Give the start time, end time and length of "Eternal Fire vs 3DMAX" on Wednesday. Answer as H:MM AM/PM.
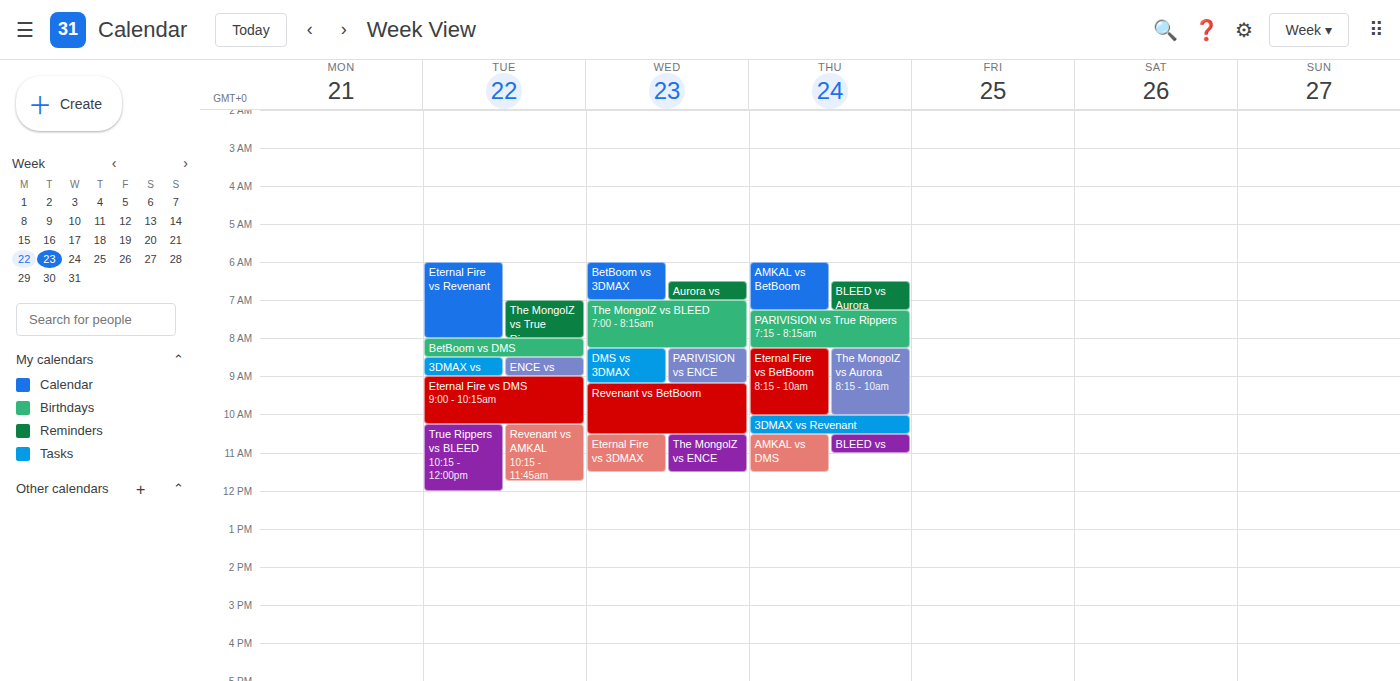
10:30 AM to 11:30 AM, 1 hour